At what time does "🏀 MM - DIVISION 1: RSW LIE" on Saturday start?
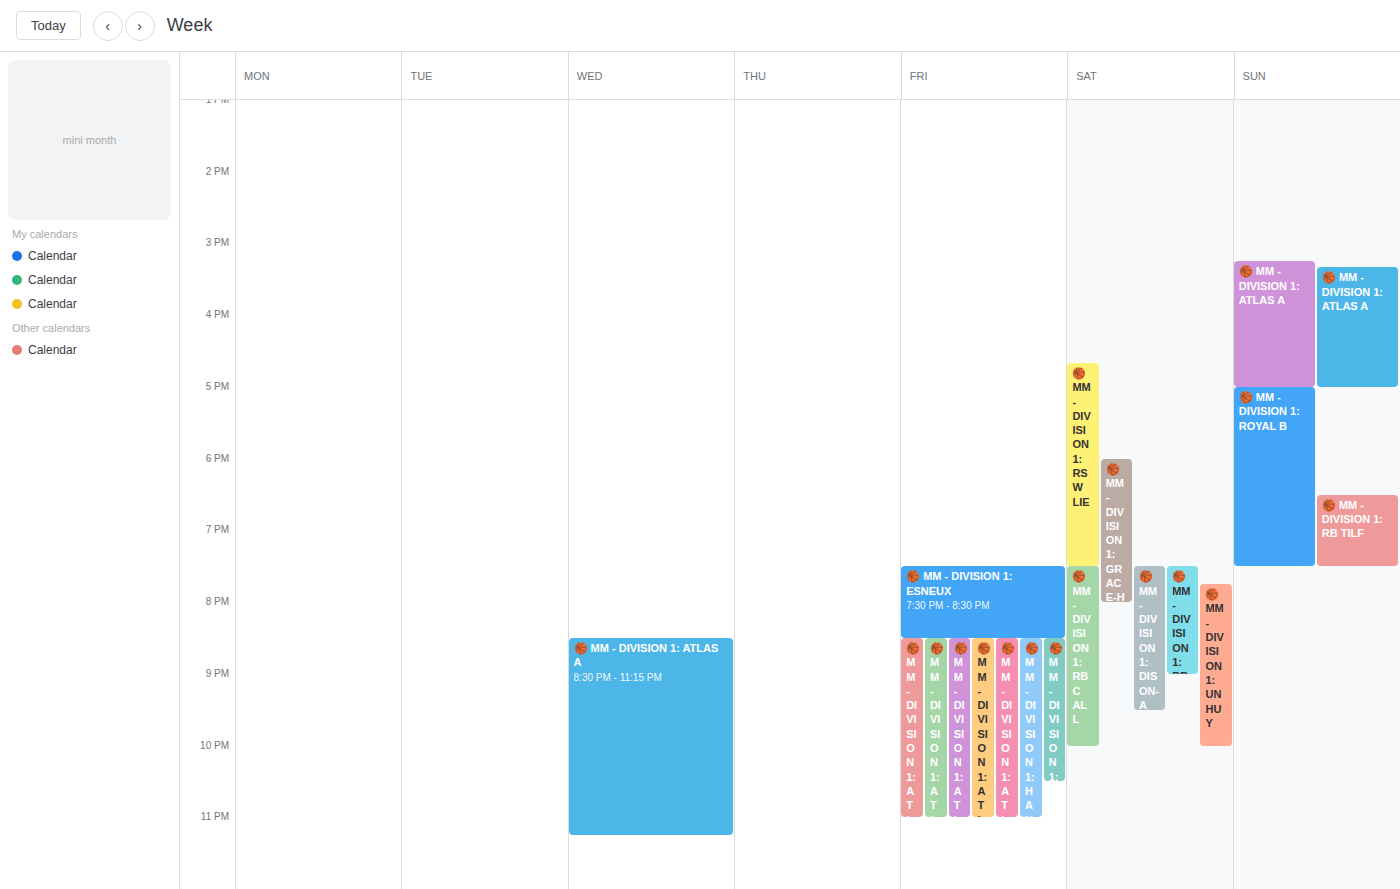
16:40